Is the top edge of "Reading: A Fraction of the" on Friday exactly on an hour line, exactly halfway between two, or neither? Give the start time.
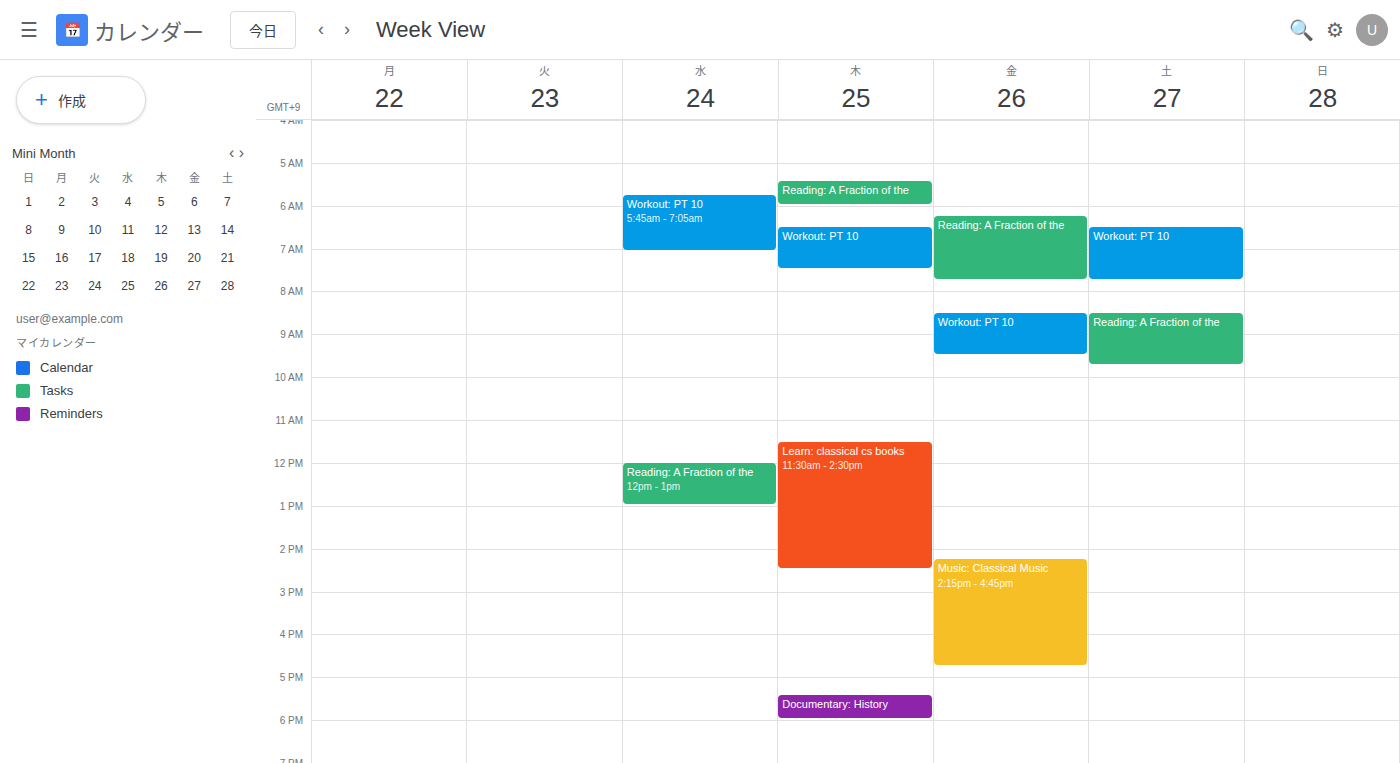
6:15 AM -- neither: a quarter of the way from the 6 AM line to the 7 AM line.